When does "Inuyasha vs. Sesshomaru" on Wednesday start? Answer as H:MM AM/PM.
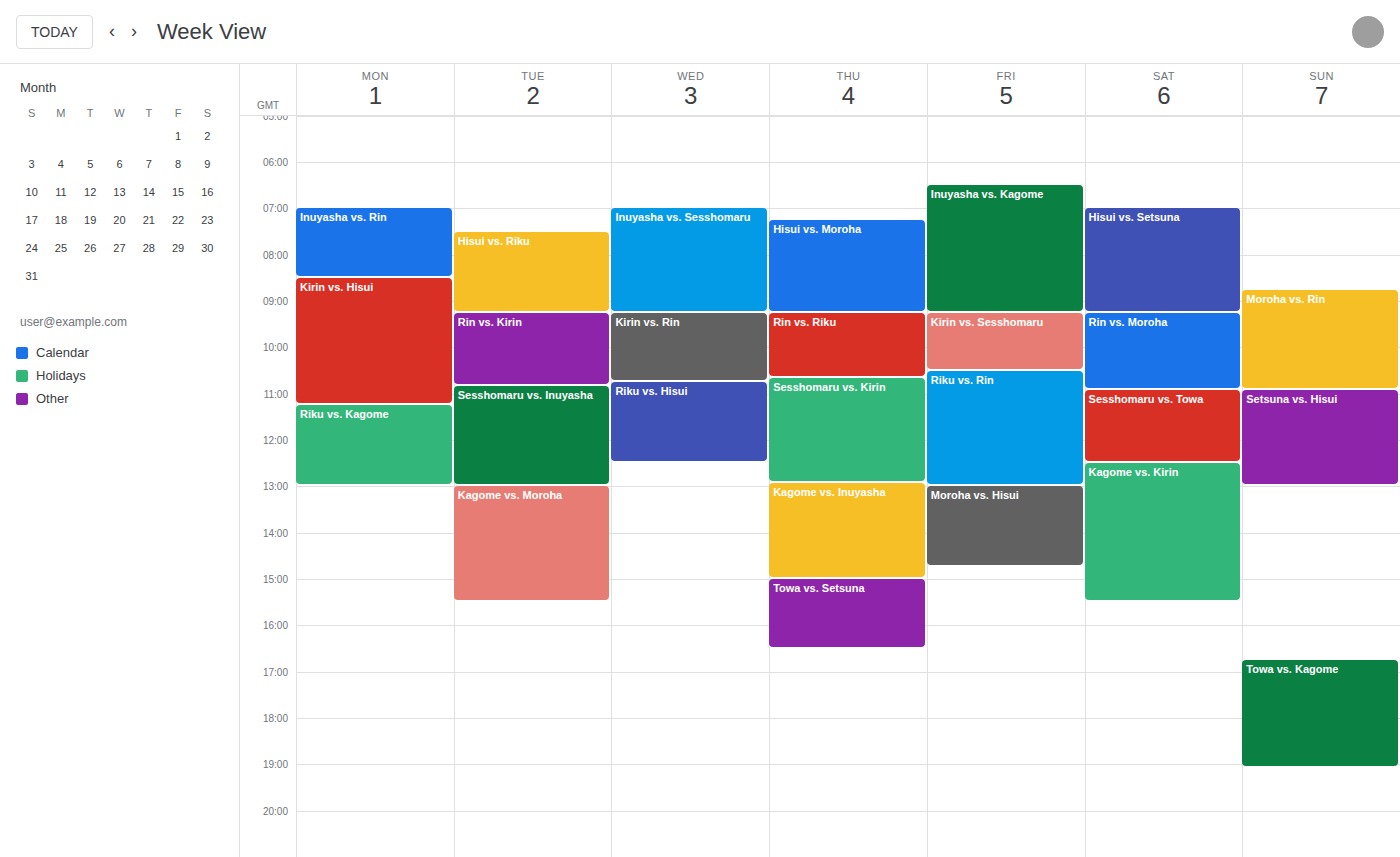
7:00 AM